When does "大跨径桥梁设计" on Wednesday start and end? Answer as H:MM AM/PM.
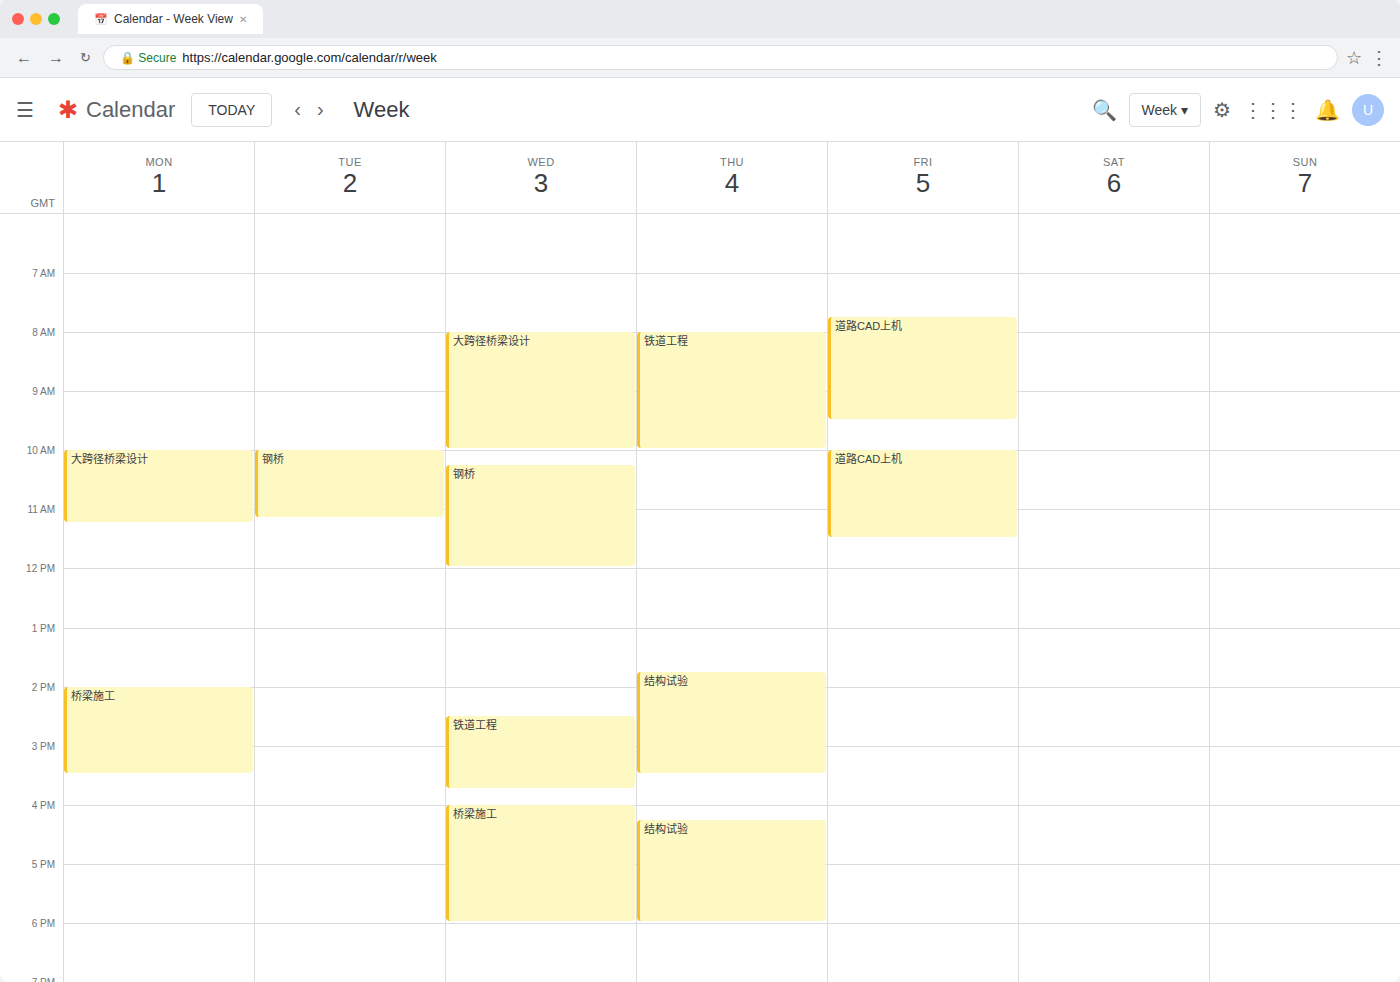
8:00 AM to 10:00 AM